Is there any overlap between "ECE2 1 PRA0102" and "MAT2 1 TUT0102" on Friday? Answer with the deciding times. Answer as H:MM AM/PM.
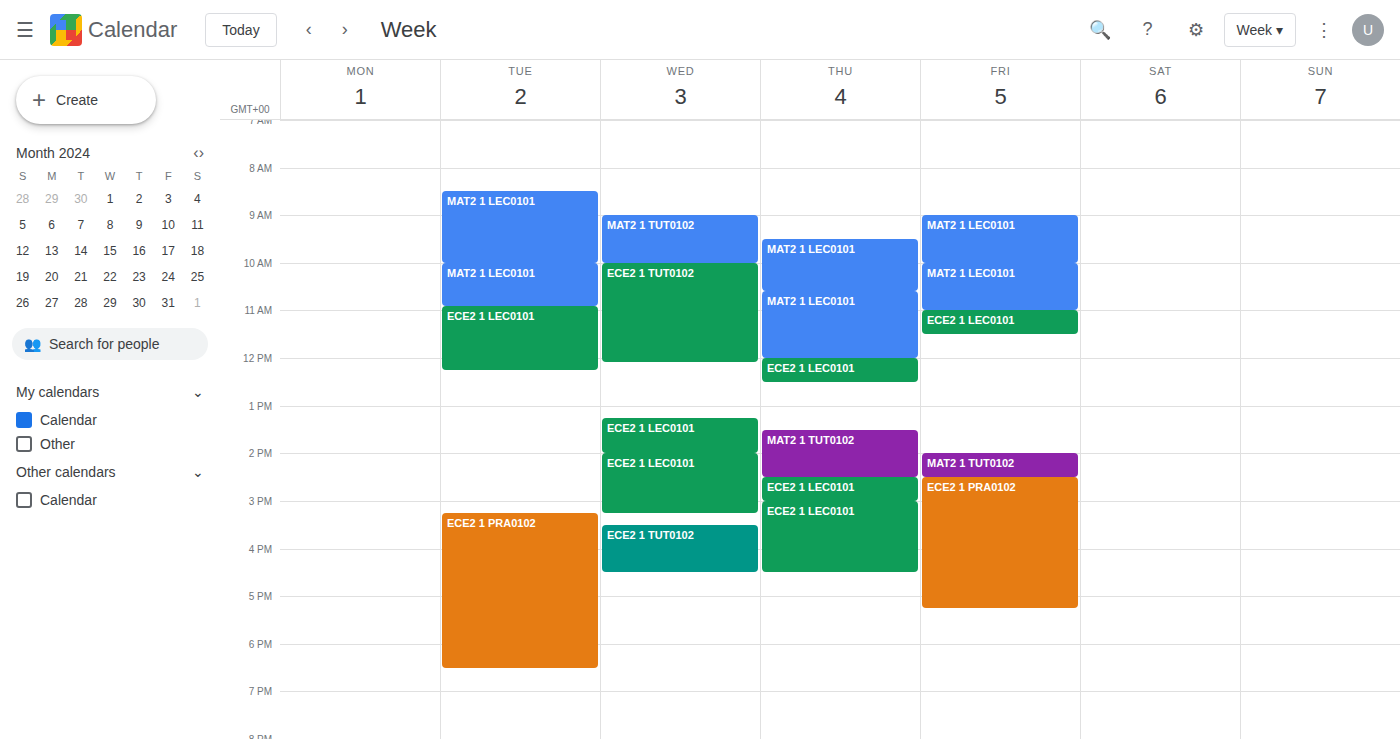
"MAT2 1 TUT0102" ends at 2:30 PM, exactly when "ECE2 1 PRA0102" starts -- they touch but do not overlap.